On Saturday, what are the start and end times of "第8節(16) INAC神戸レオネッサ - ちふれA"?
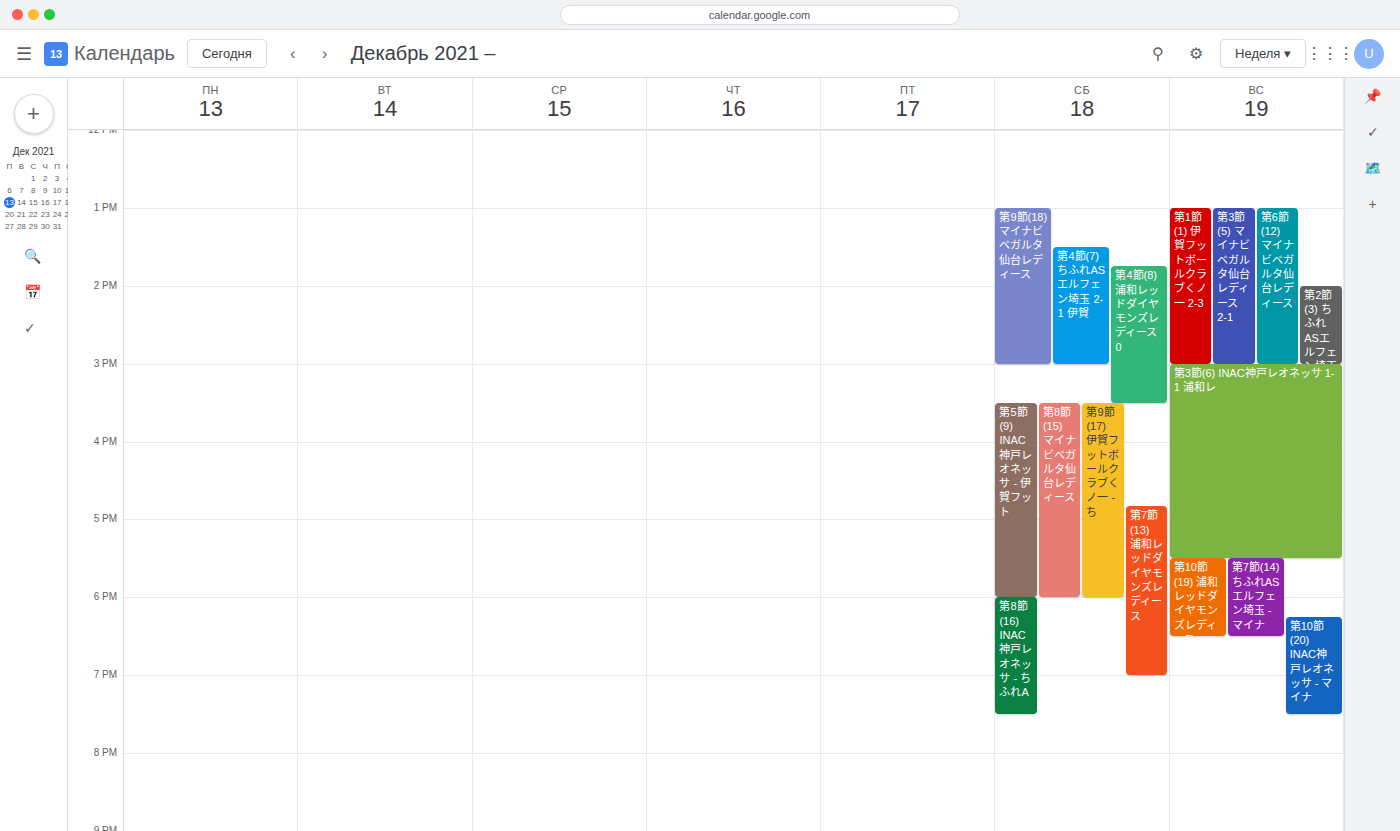
6:00 PM to 7:30 PM